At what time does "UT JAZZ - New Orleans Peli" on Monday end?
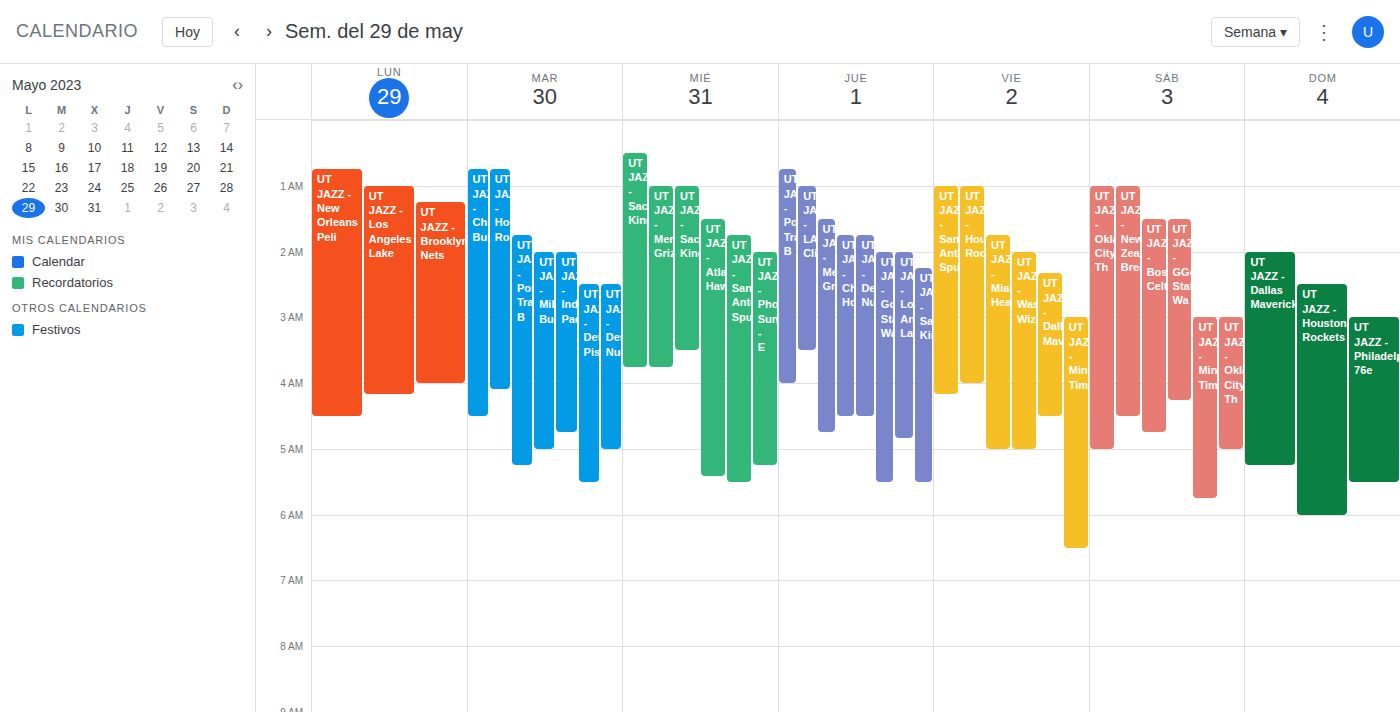
4:30 AM